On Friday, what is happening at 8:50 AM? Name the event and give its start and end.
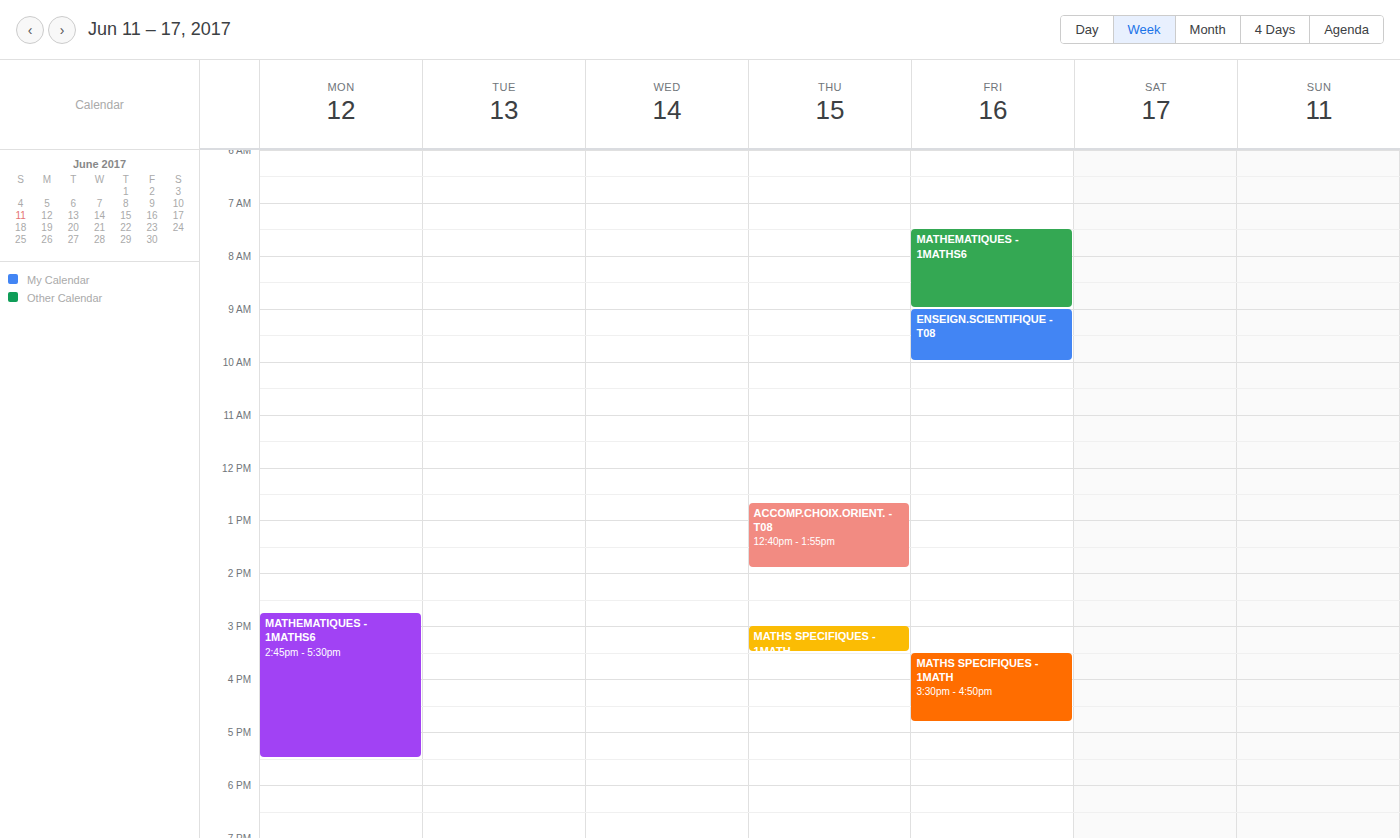
"MATHEMATIQUES - 1MATHS6", 7:30 AM to 9:00 AM